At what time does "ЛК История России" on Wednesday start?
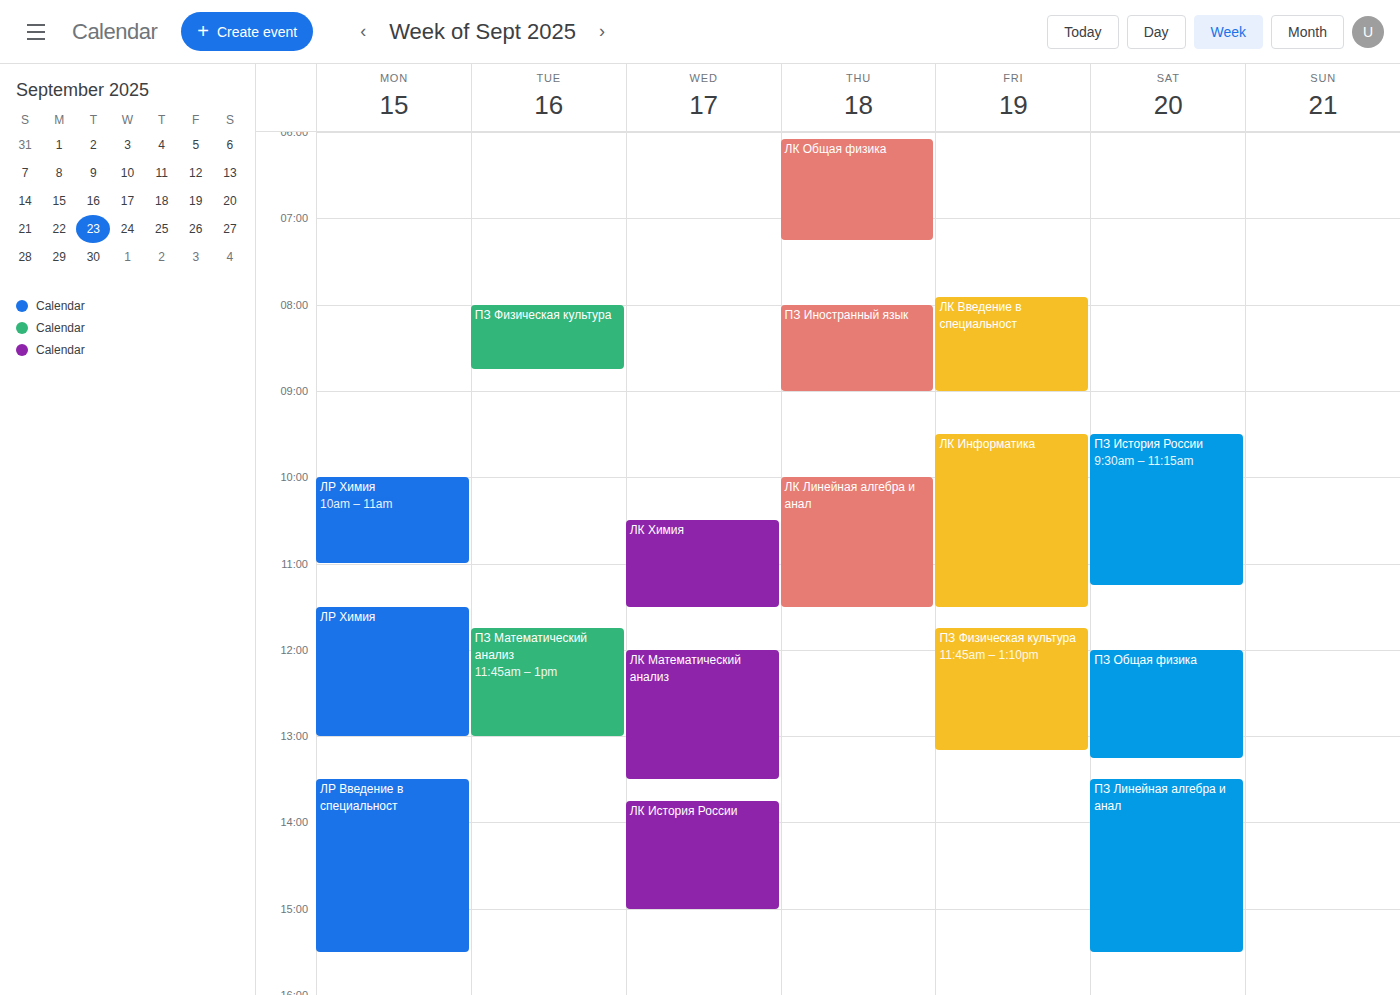
1:45 PM